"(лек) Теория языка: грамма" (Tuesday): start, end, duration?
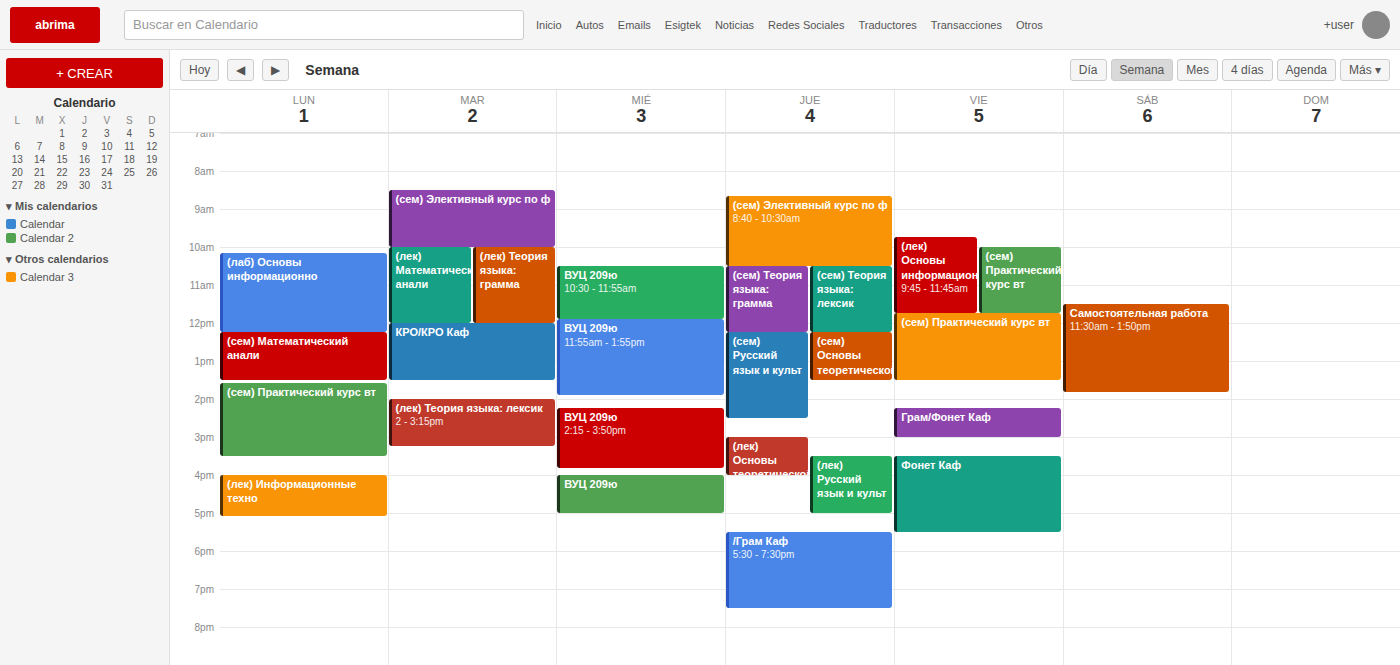
10:00 to 12:00, 2 hours